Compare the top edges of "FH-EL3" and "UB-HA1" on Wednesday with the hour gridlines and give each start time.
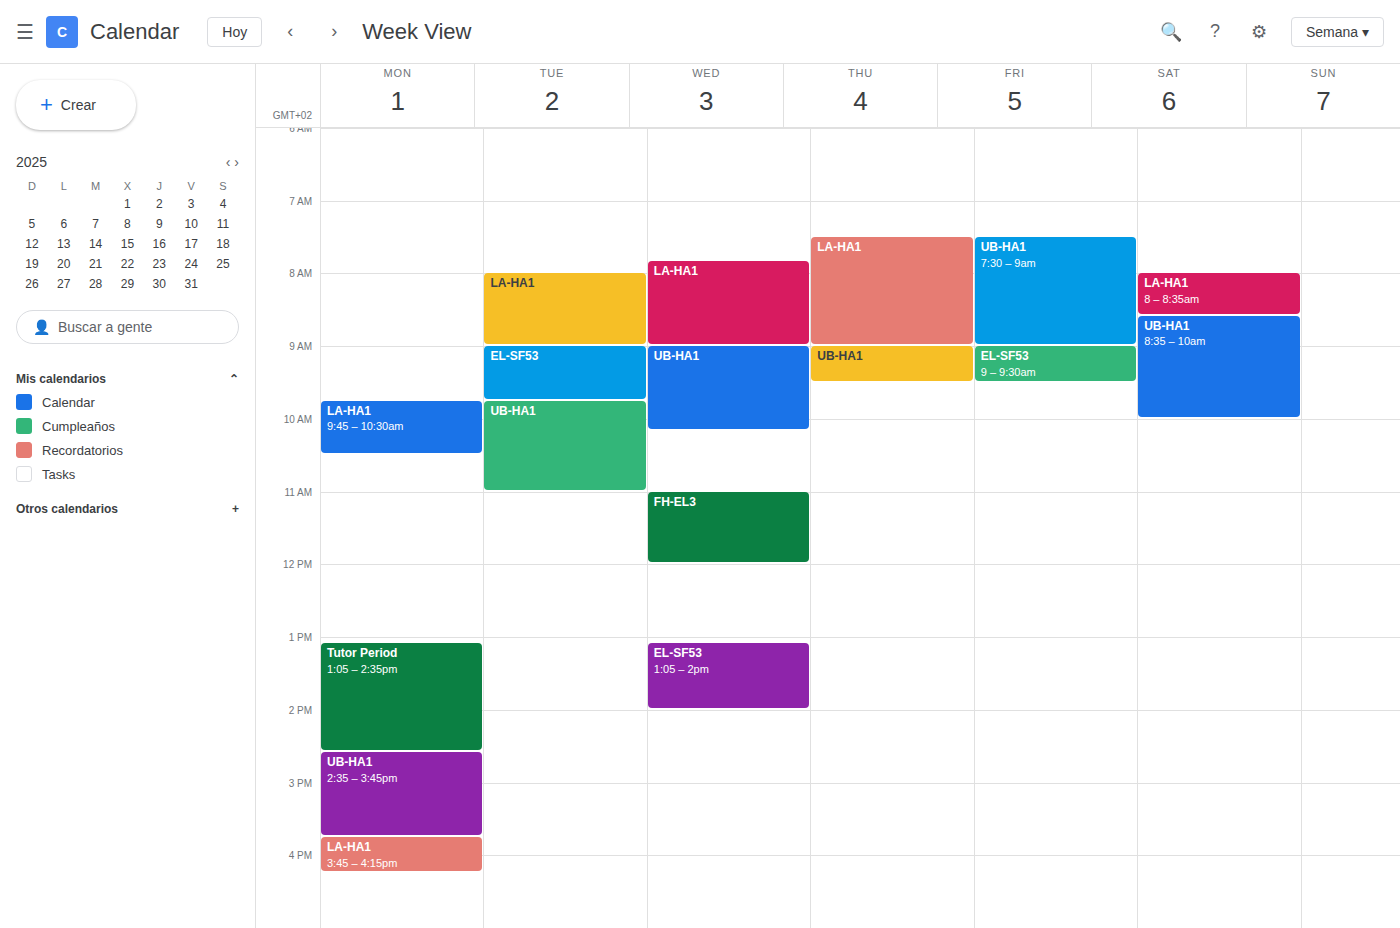
"FH-EL3": 11:00 AM, exactly on the 11 AM line. "UB-HA1": 9:00 AM, exactly on the 9 AM line.